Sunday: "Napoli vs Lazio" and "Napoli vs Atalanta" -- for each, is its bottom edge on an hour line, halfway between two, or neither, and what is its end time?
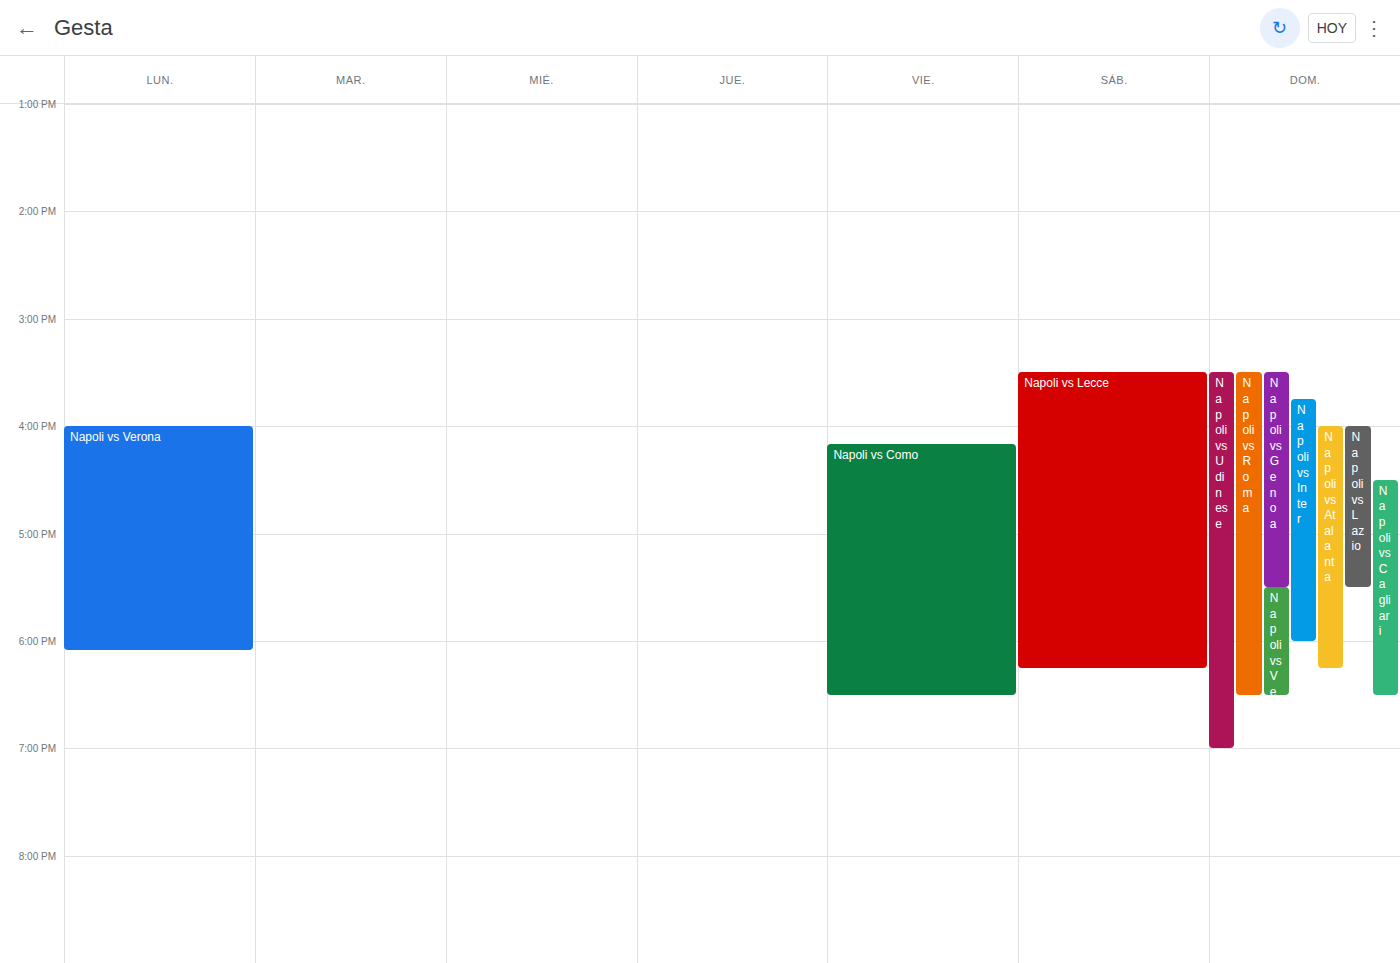
"Napoli vs Lazio": 5:30 PM, halfway between the 5 PM and 6 PM lines. "Napoli vs Atalanta": 6:15 PM, neither: a quarter of the way from the 6 PM line to the 7 PM line.